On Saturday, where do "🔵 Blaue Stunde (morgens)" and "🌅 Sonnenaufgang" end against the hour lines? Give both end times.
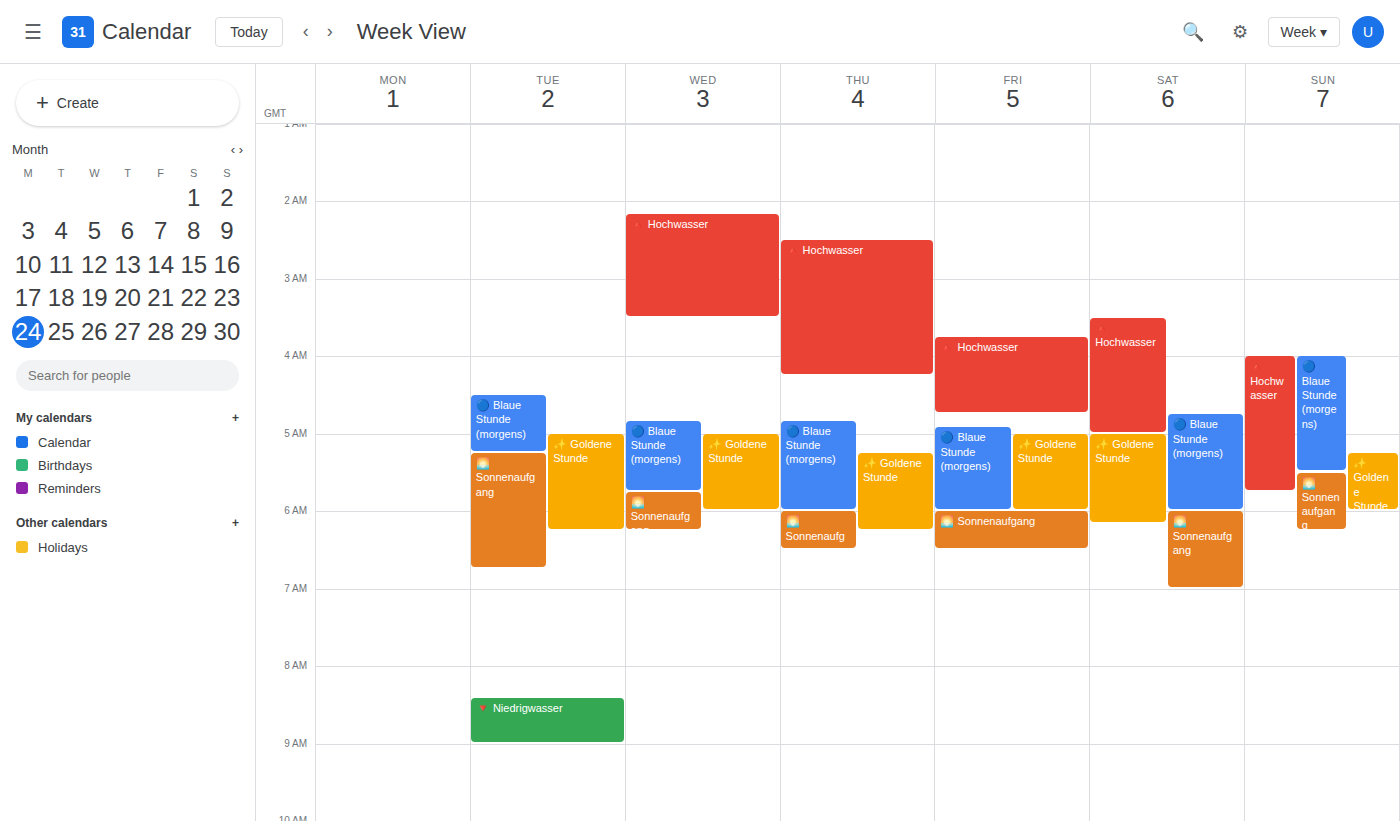
"🔵 Blaue Stunde (morgens)": 6:00 AM, exactly on the 6 AM line. "🌅 Sonnenaufgang": 7:00 AM, exactly on the 7 AM line.